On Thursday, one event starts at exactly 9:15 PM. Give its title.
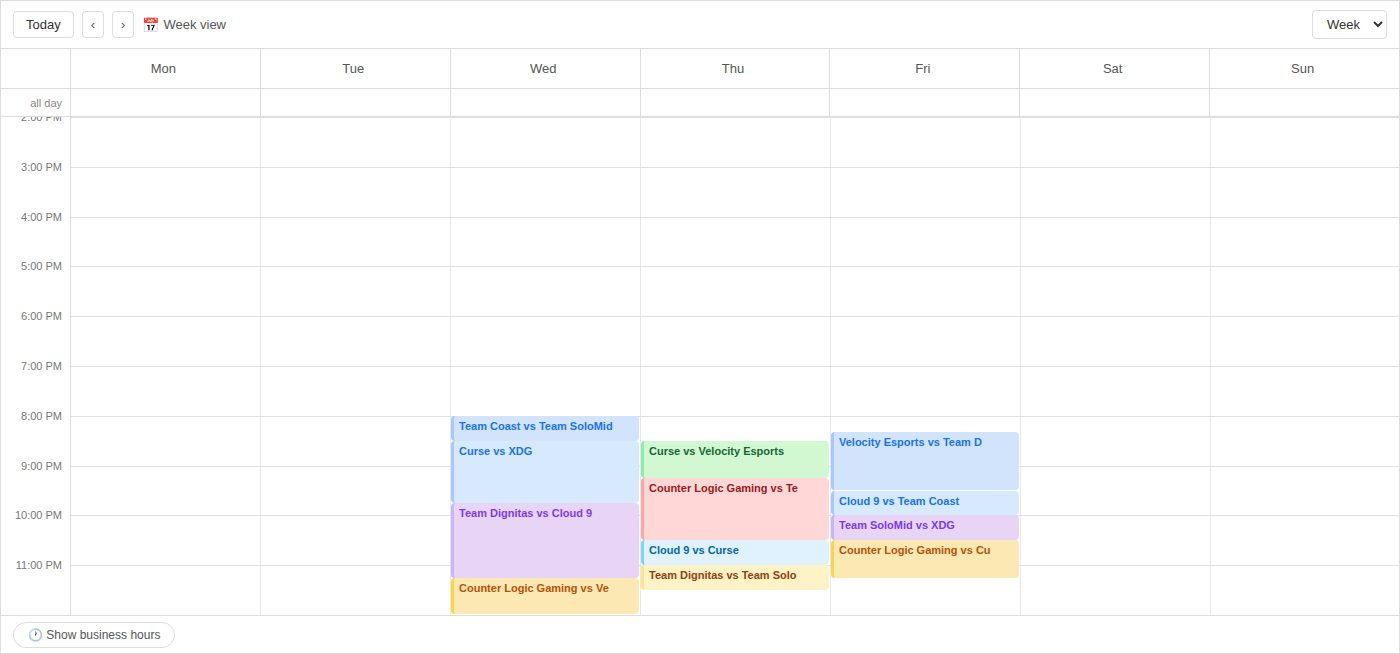
"Counter Logic Gaming vs Te"